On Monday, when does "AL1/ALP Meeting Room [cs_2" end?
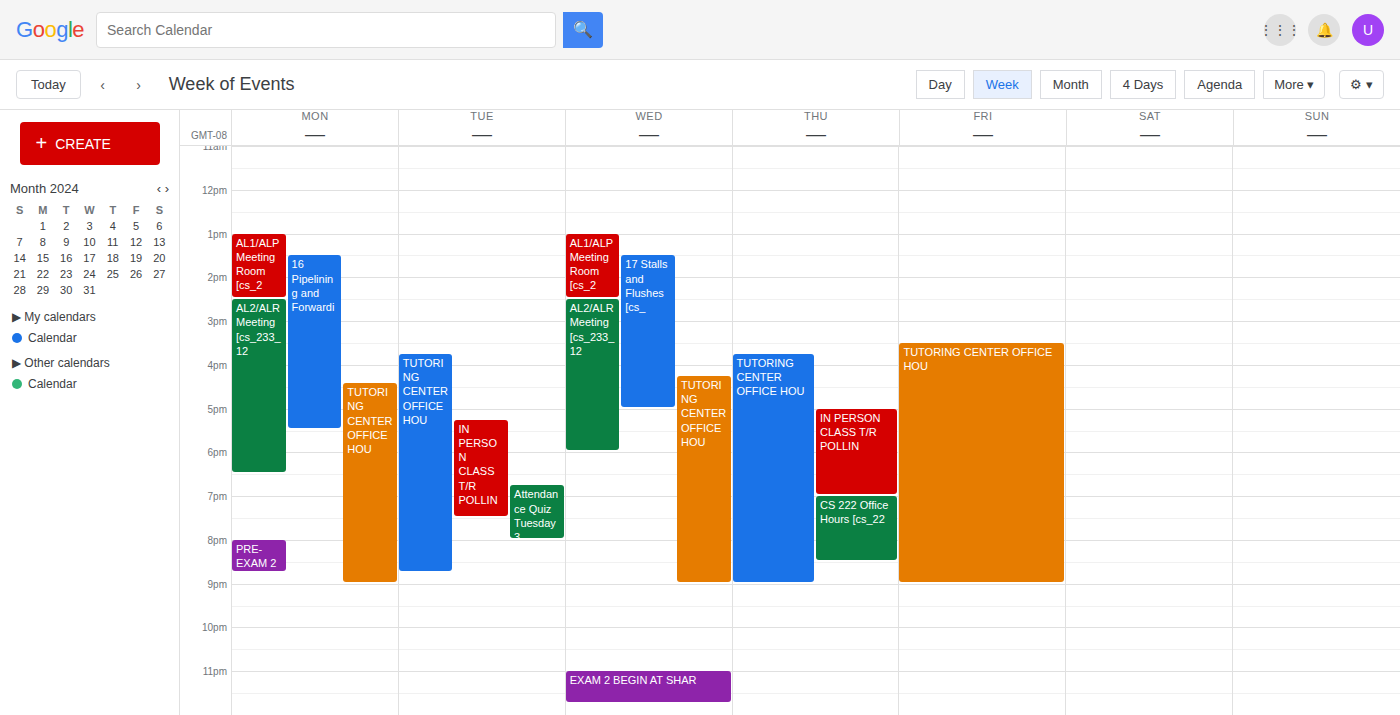
2:30 PM